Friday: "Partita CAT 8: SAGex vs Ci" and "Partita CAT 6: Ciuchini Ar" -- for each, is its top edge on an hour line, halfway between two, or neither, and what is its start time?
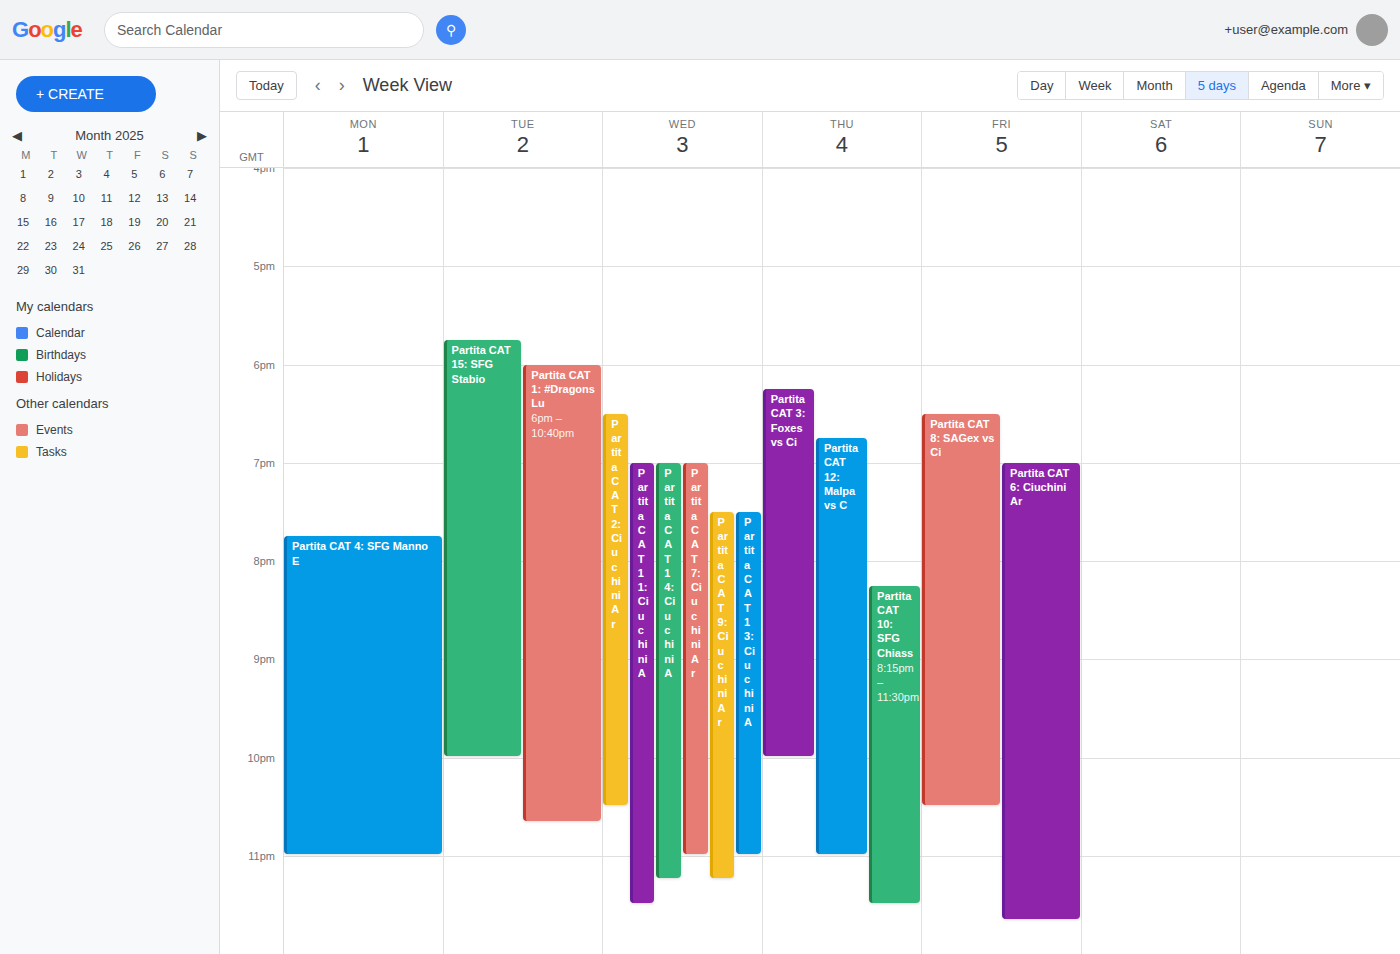
"Partita CAT 8: SAGex vs Ci": 6:30 PM, halfway between the 6 PM and 7 PM lines. "Partita CAT 6: Ciuchini Ar": 7:00 PM, exactly on the 7 PM line.